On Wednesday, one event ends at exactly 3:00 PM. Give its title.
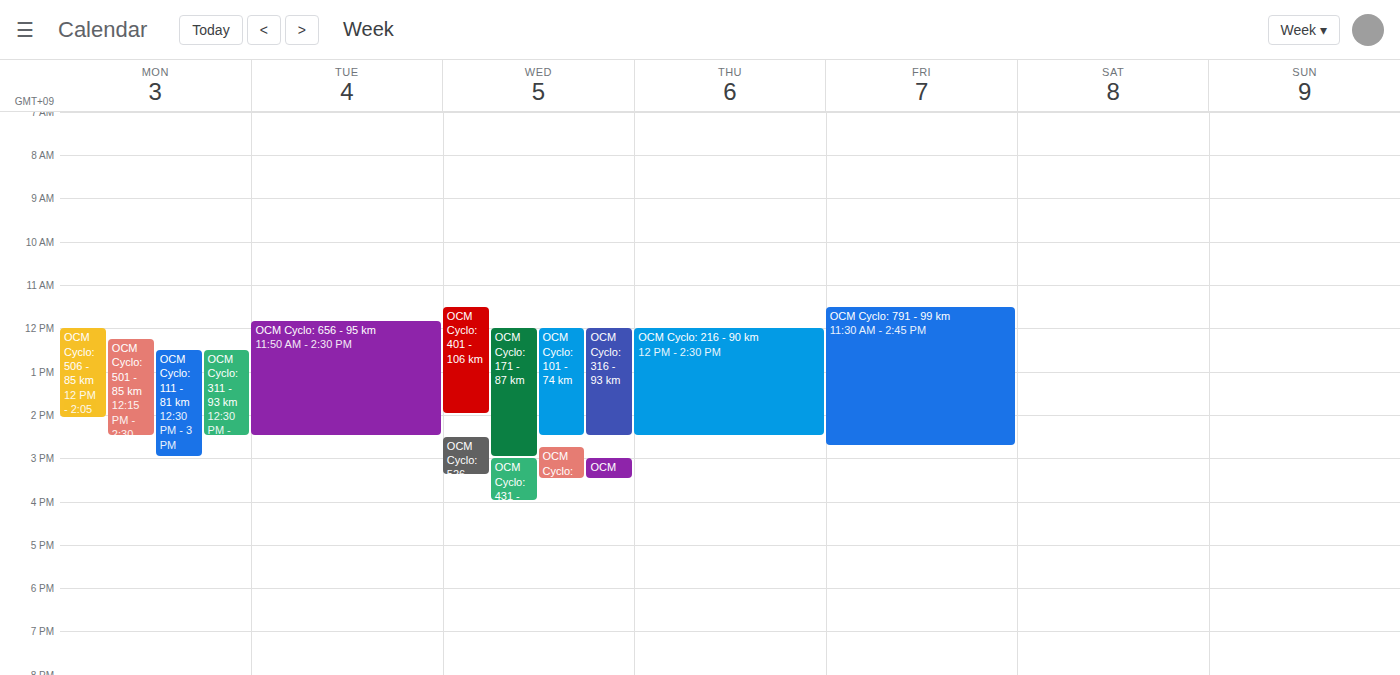
"OCM Cyclo: 171 - 87 km"